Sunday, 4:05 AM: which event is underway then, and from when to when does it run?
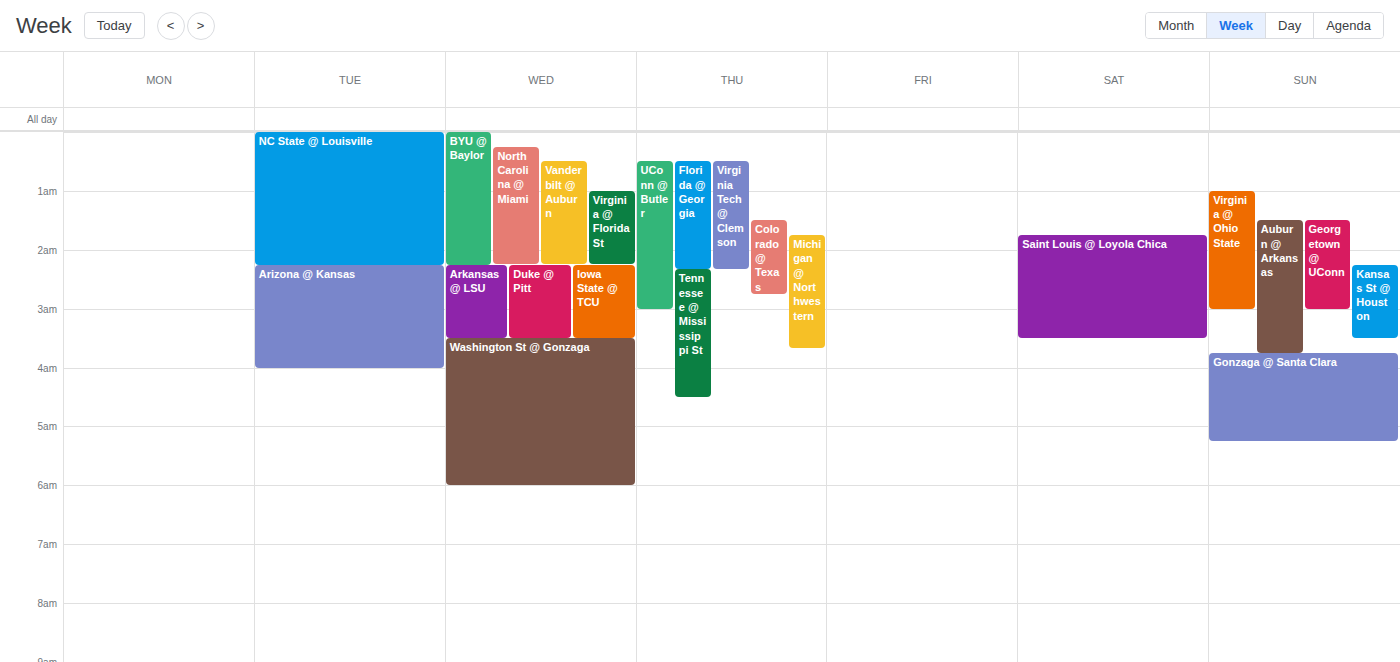
"Gonzaga @ Santa Clara", 3:45 AM to 5:15 AM